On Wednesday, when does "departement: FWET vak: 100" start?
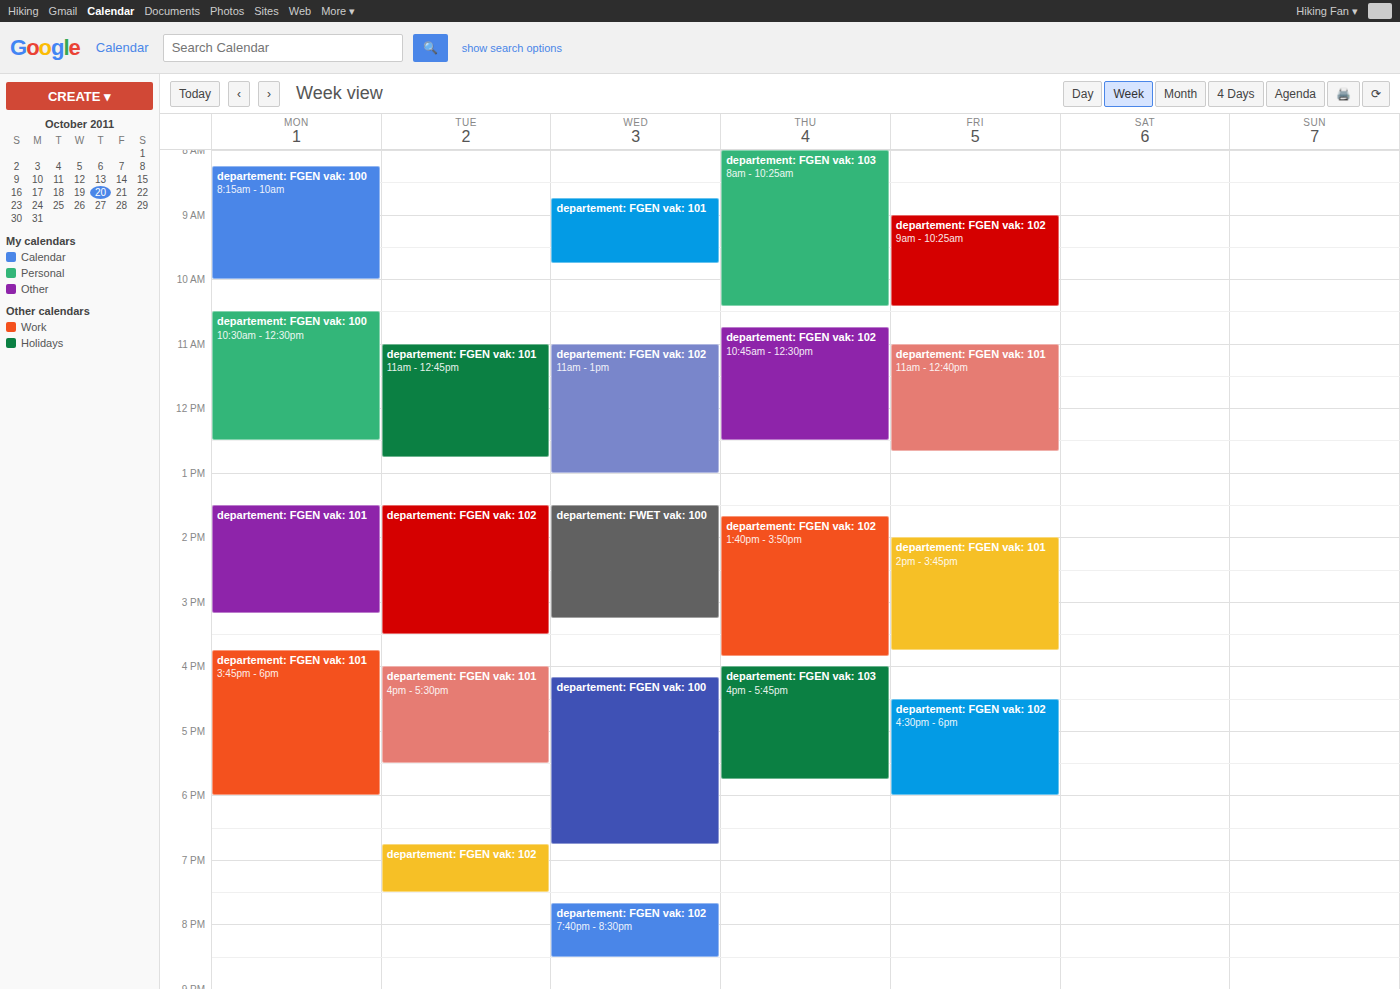
1:30 PM